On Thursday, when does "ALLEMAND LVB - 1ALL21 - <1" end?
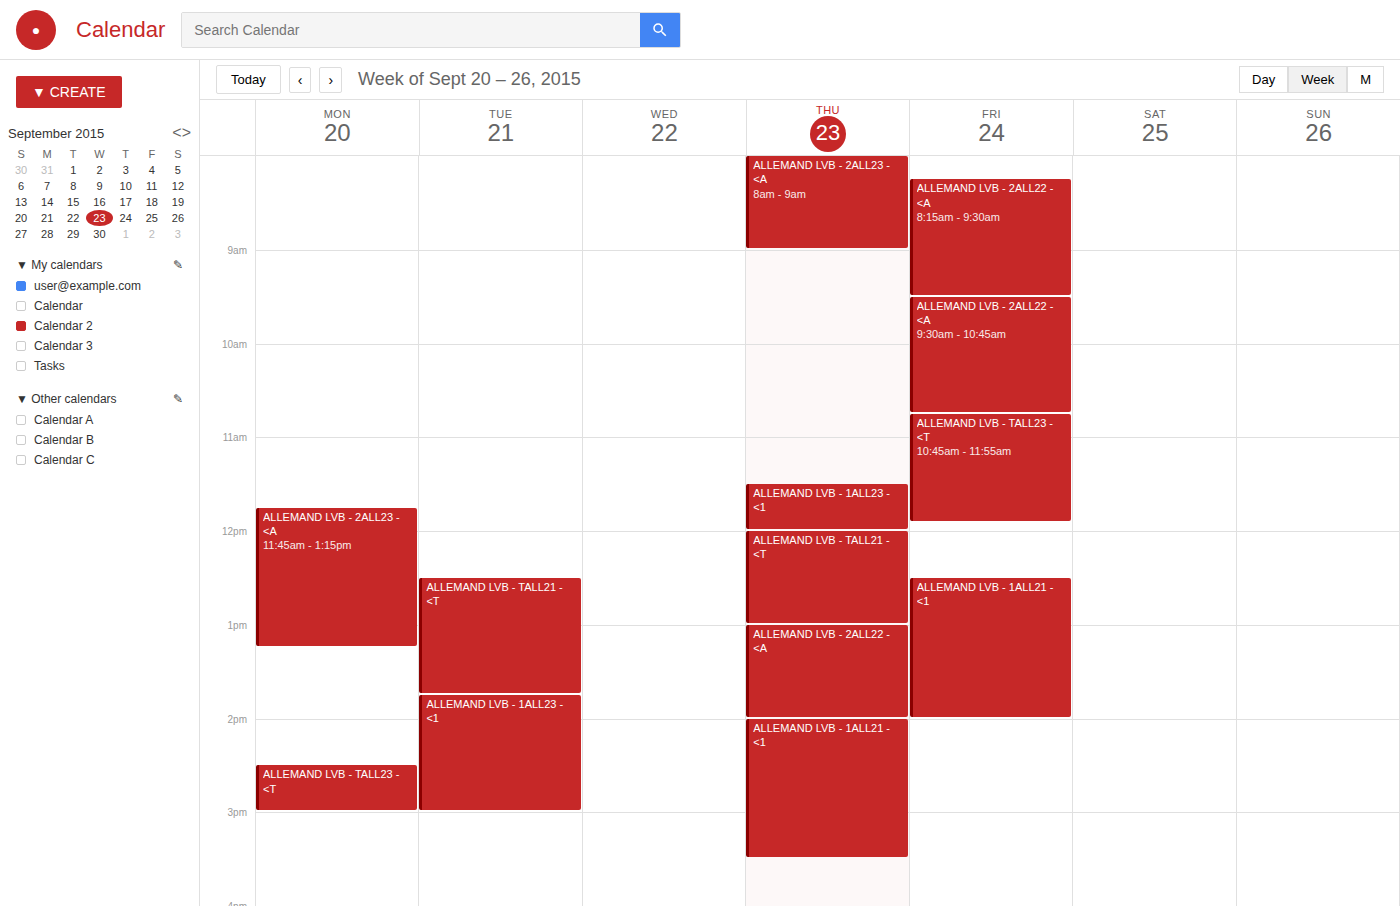
3:30 PM